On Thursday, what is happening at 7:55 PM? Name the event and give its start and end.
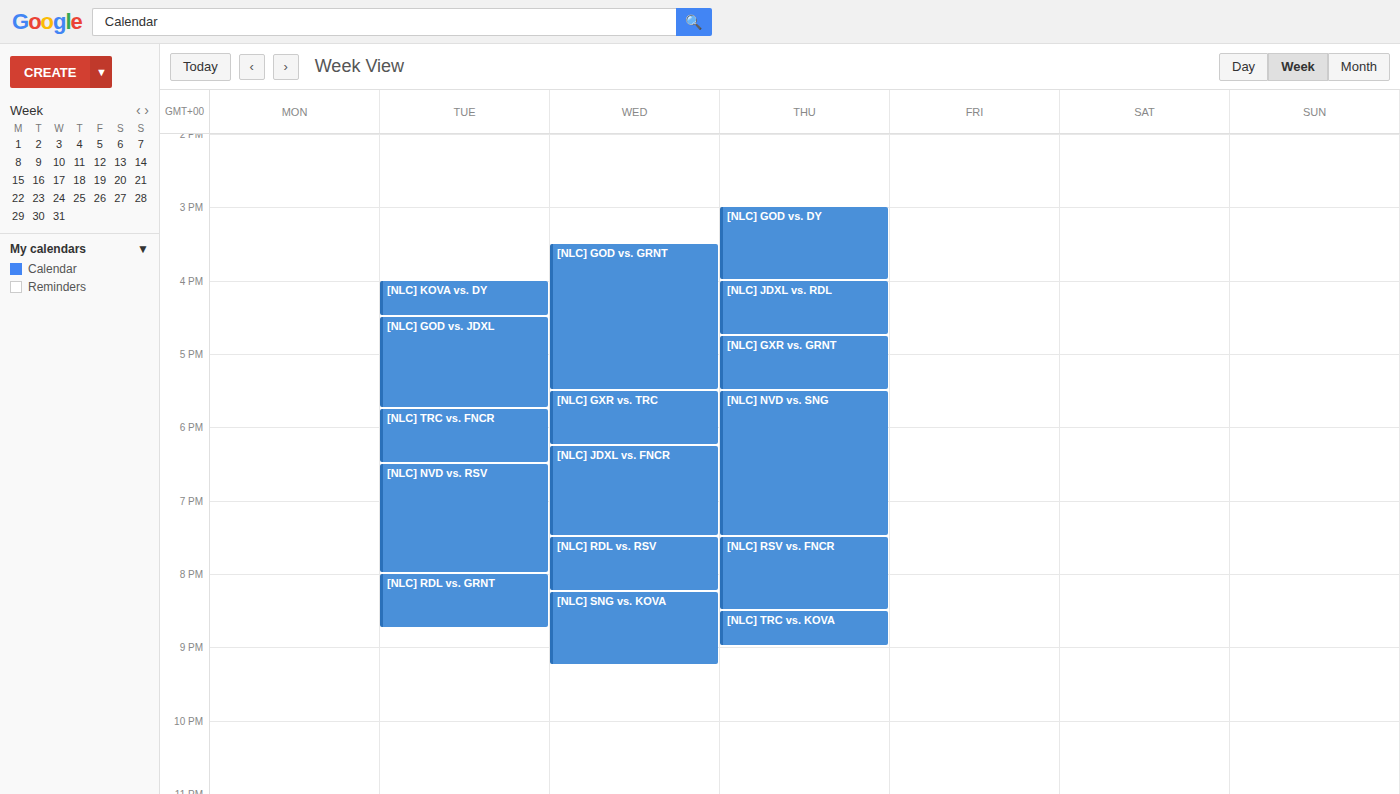
"[NLC] RSV vs. FNCR", 7:30 PM to 8:30 PM